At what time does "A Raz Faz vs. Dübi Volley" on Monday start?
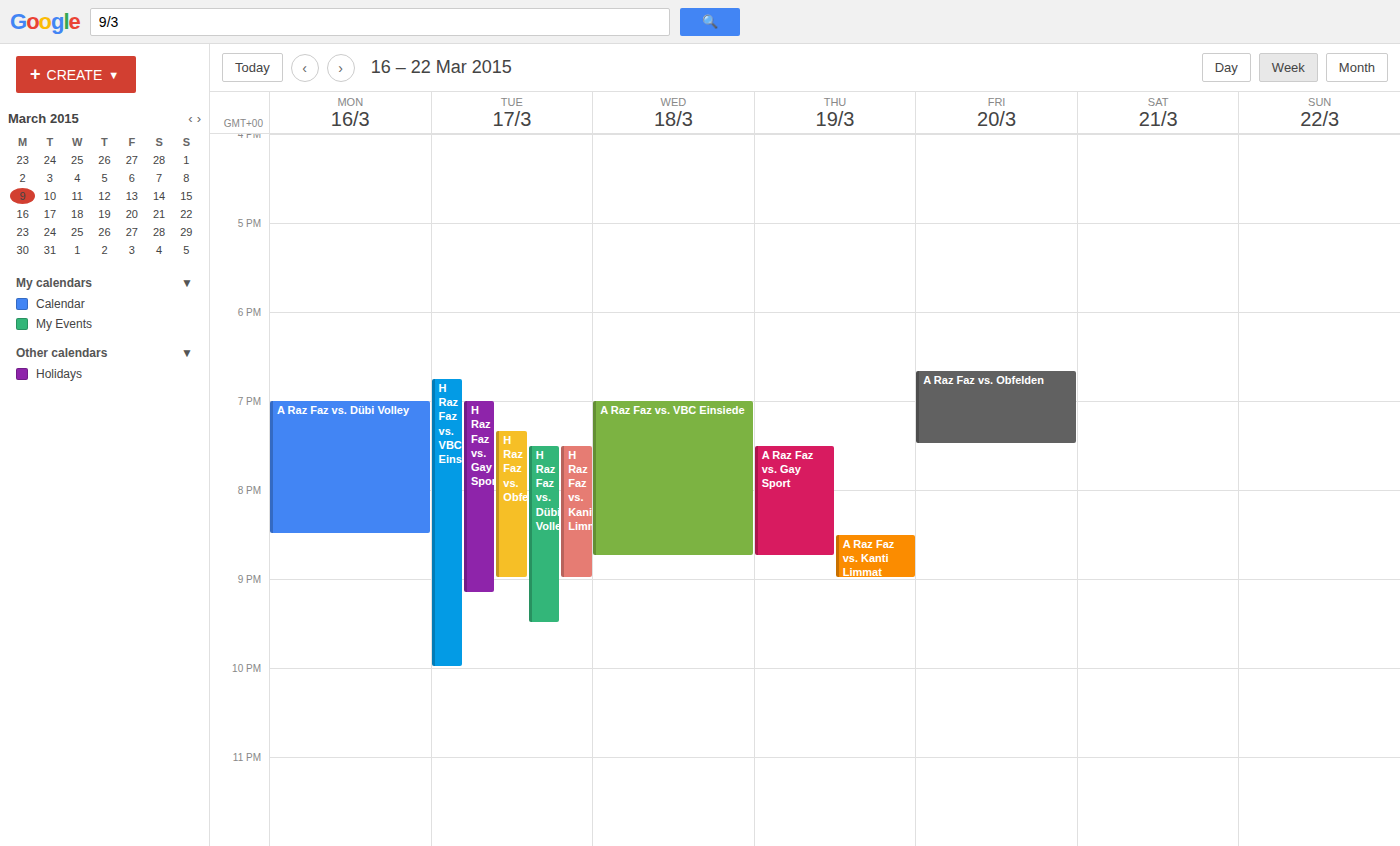
7:00 PM